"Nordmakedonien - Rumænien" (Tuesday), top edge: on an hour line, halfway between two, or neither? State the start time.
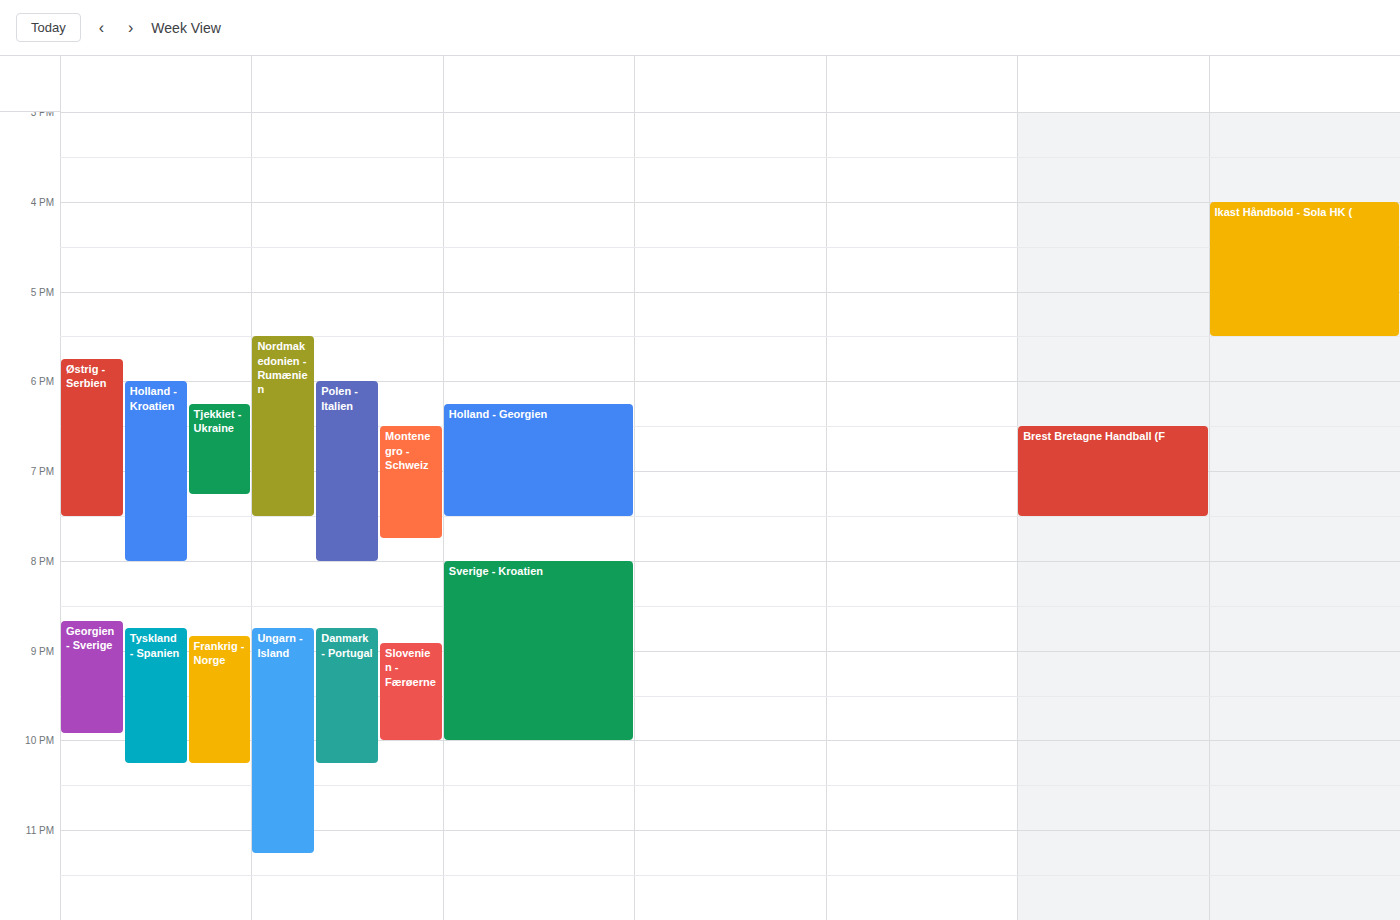
5:30 PM -- halfway between the 5 PM and 6 PM lines.